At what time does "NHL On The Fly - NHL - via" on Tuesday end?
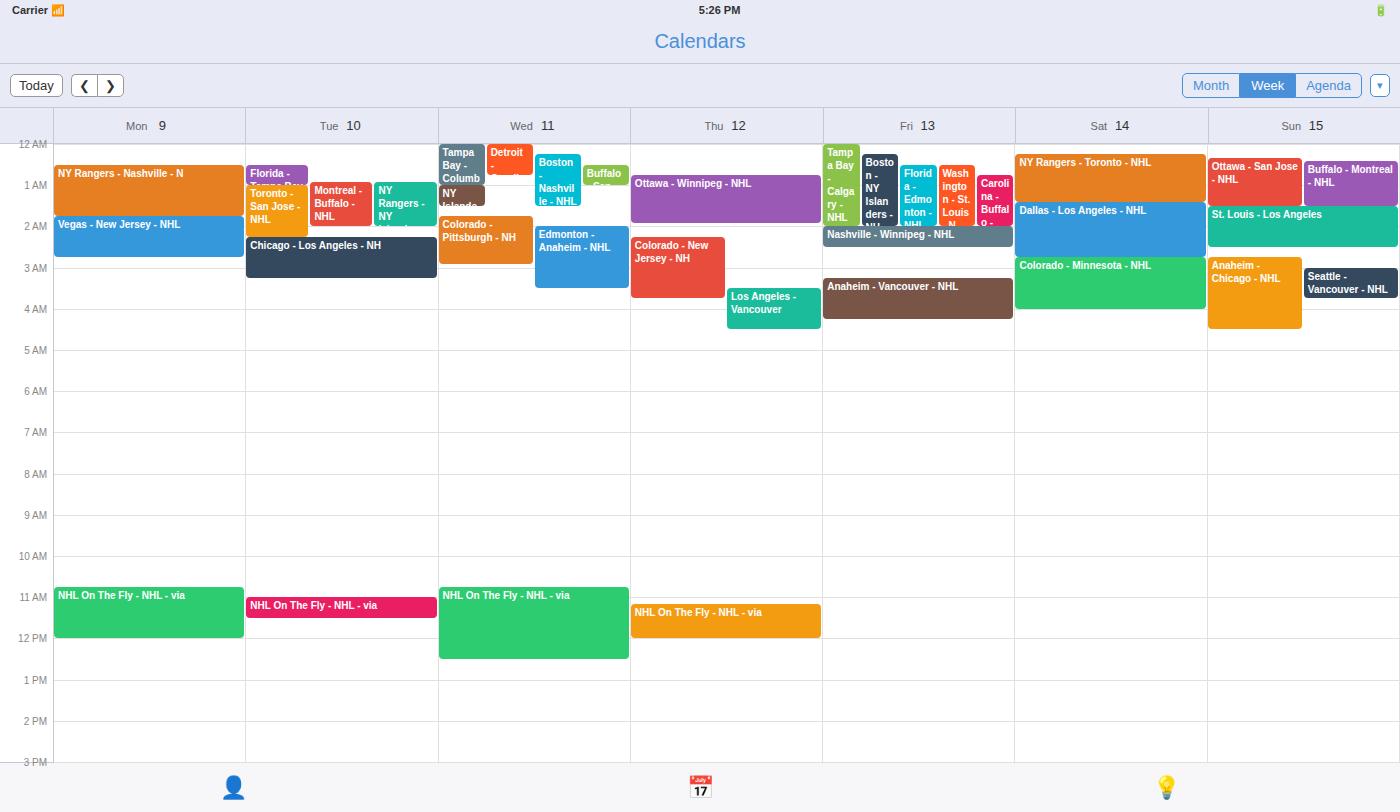
11:30 AM